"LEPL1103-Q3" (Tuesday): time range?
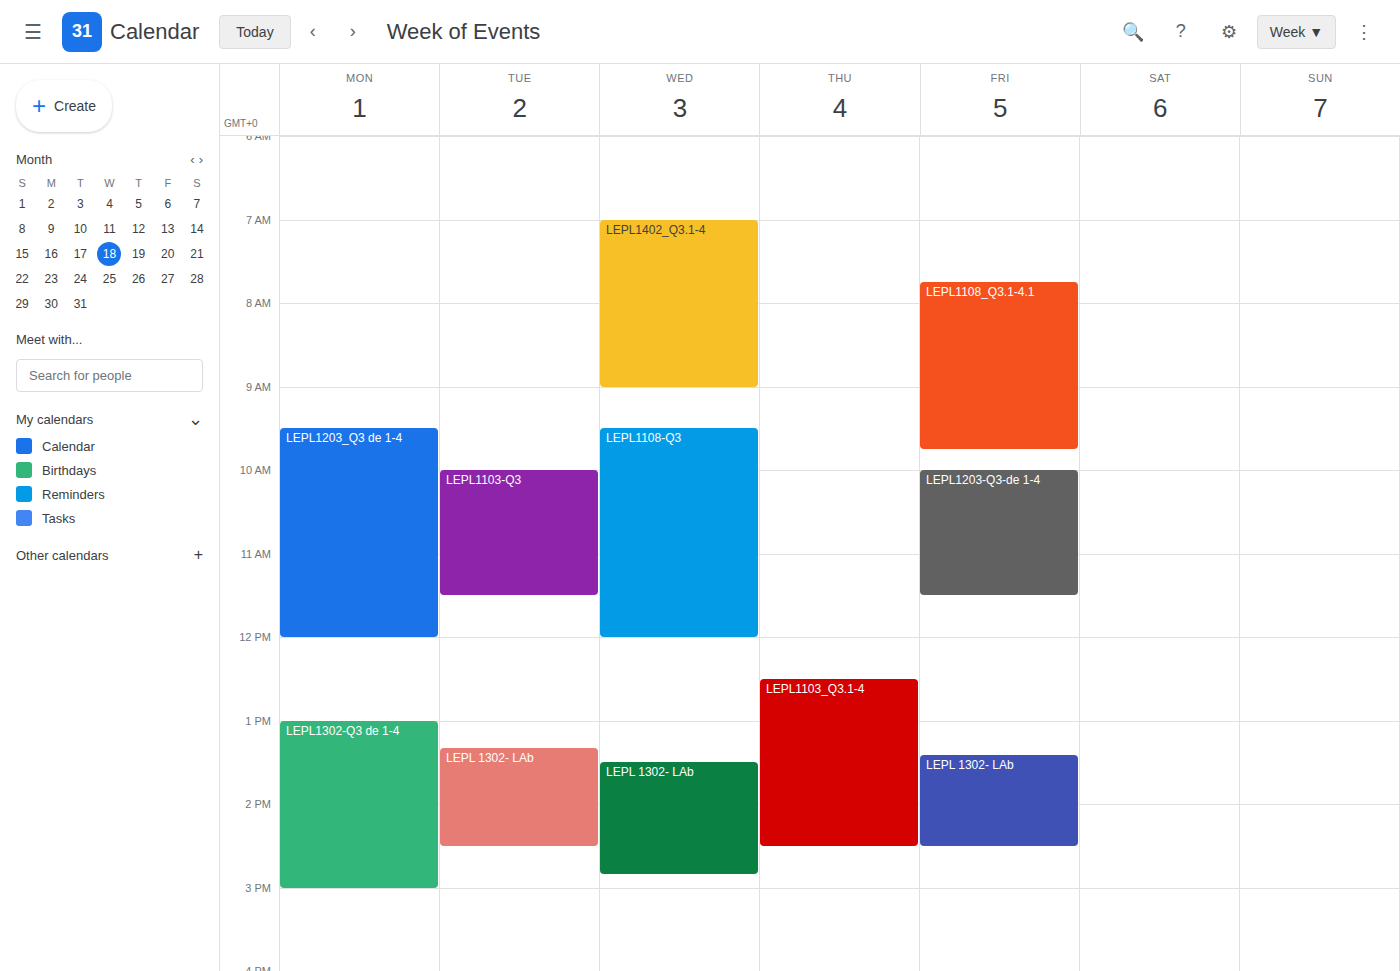
10:00 AM to 11:30 AM